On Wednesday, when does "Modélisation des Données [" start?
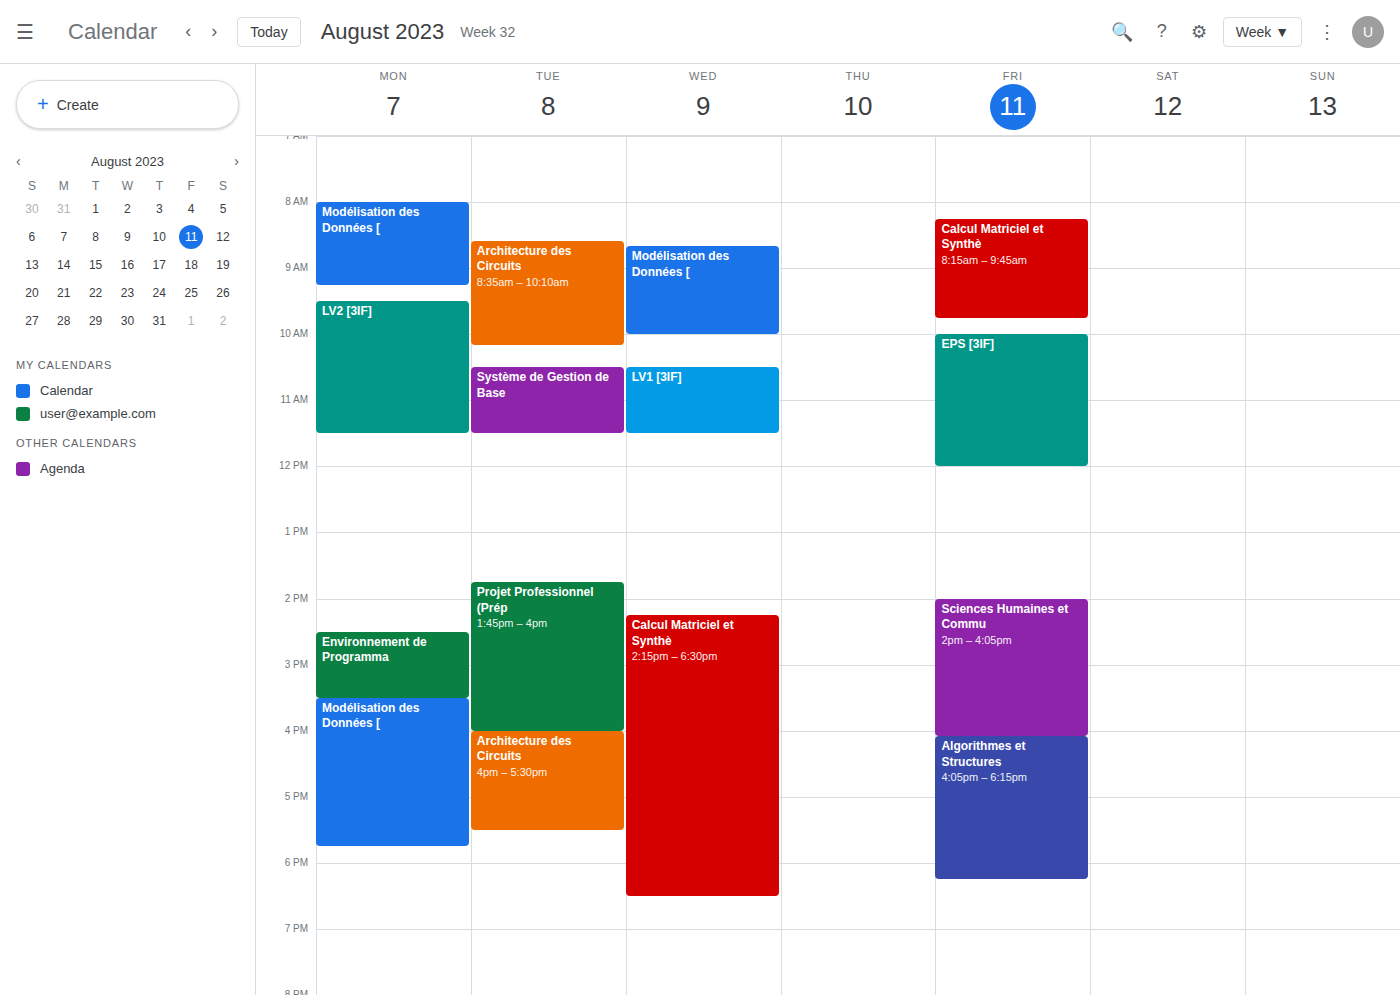
8:40 AM